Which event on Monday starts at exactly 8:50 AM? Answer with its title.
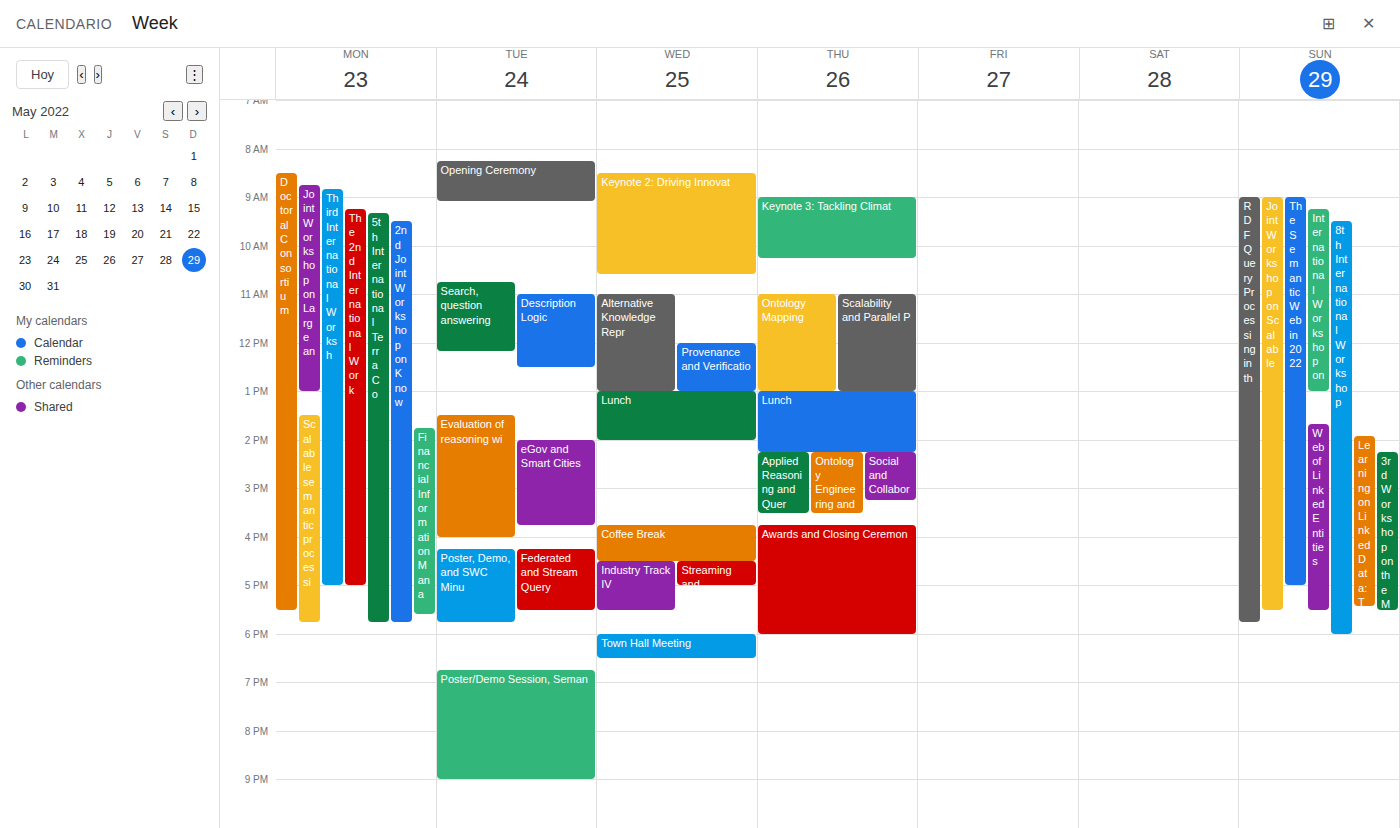
"Third International Worksh"